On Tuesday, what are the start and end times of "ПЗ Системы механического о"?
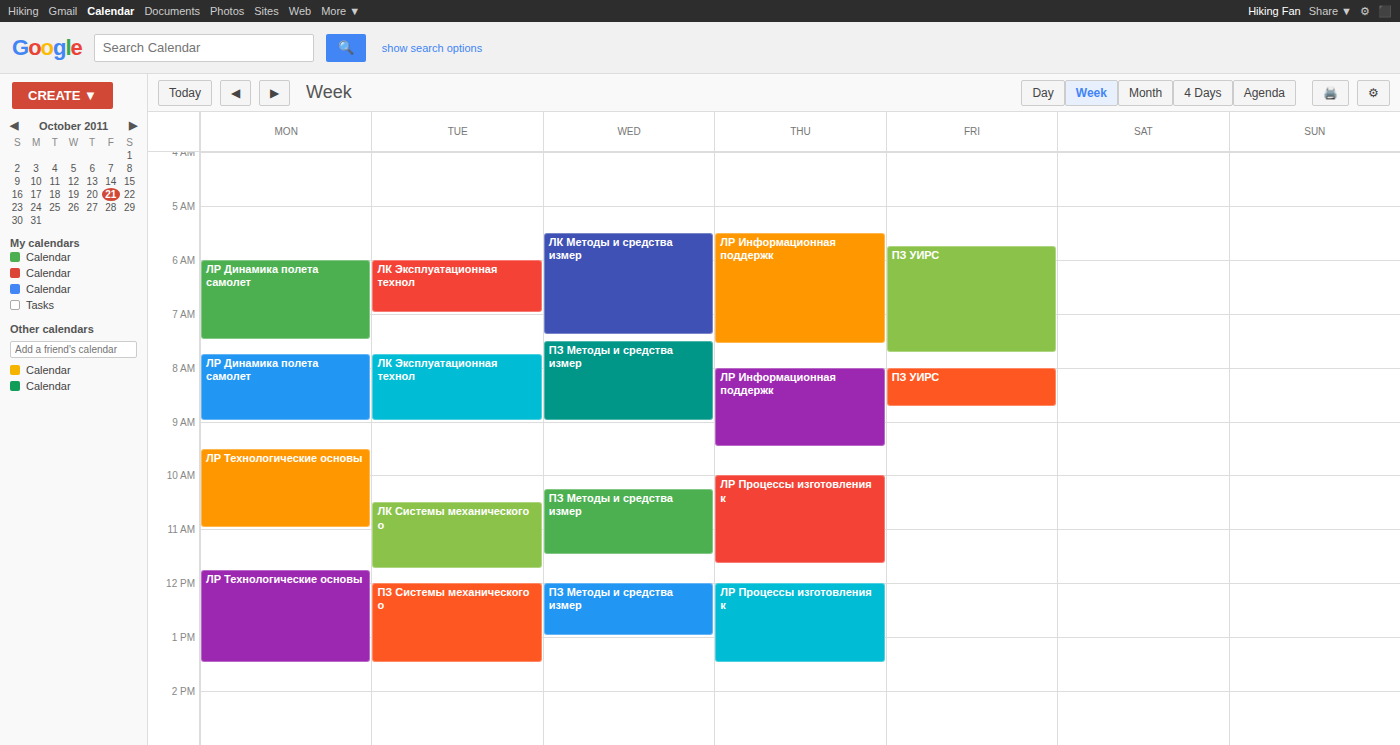
12:00 PM to 1:30 PM